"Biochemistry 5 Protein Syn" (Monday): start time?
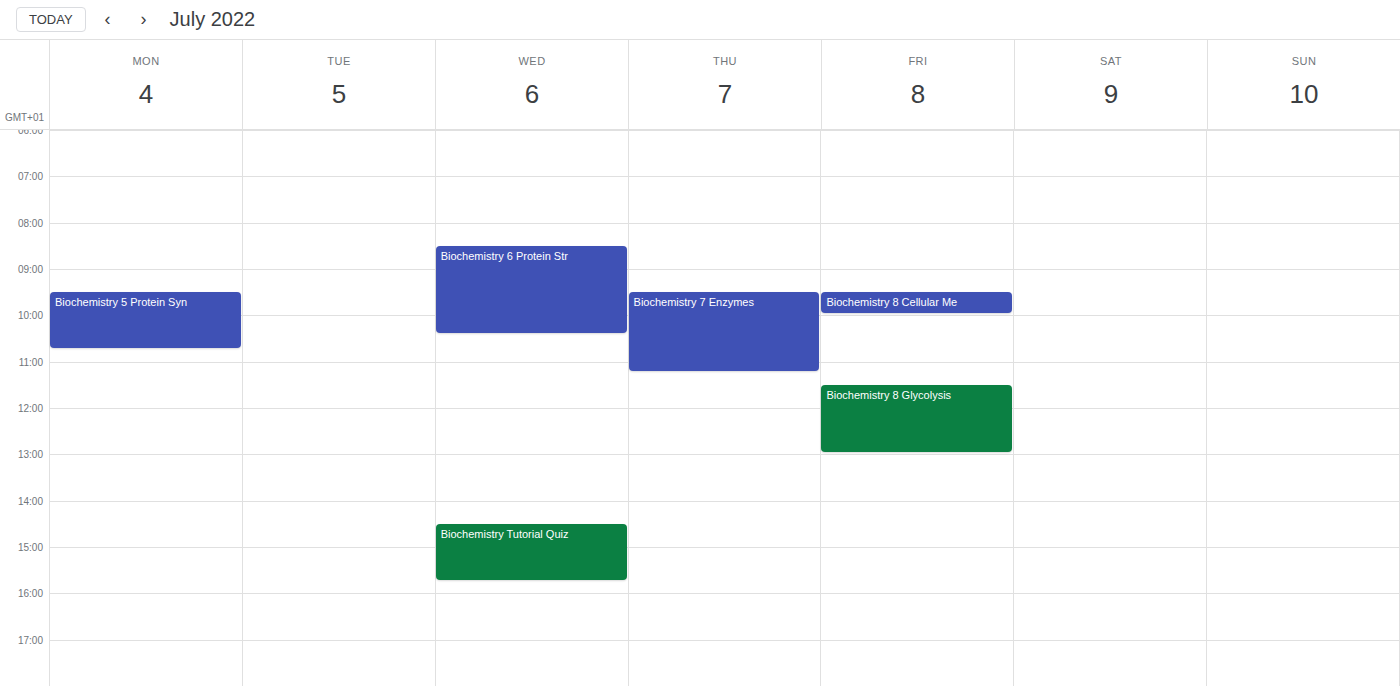
09:30